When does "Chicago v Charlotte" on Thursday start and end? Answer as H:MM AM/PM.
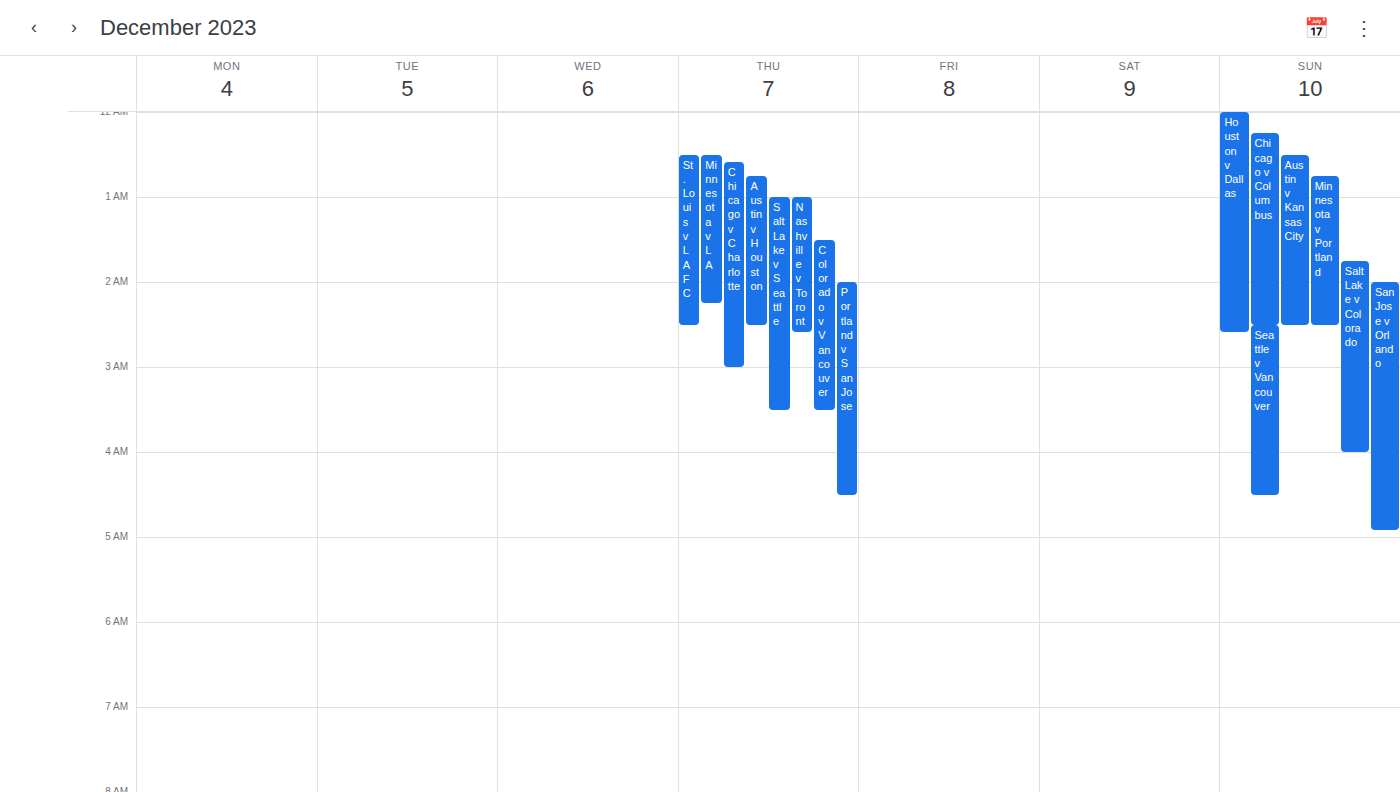
12:35 AM to 3:00 AM